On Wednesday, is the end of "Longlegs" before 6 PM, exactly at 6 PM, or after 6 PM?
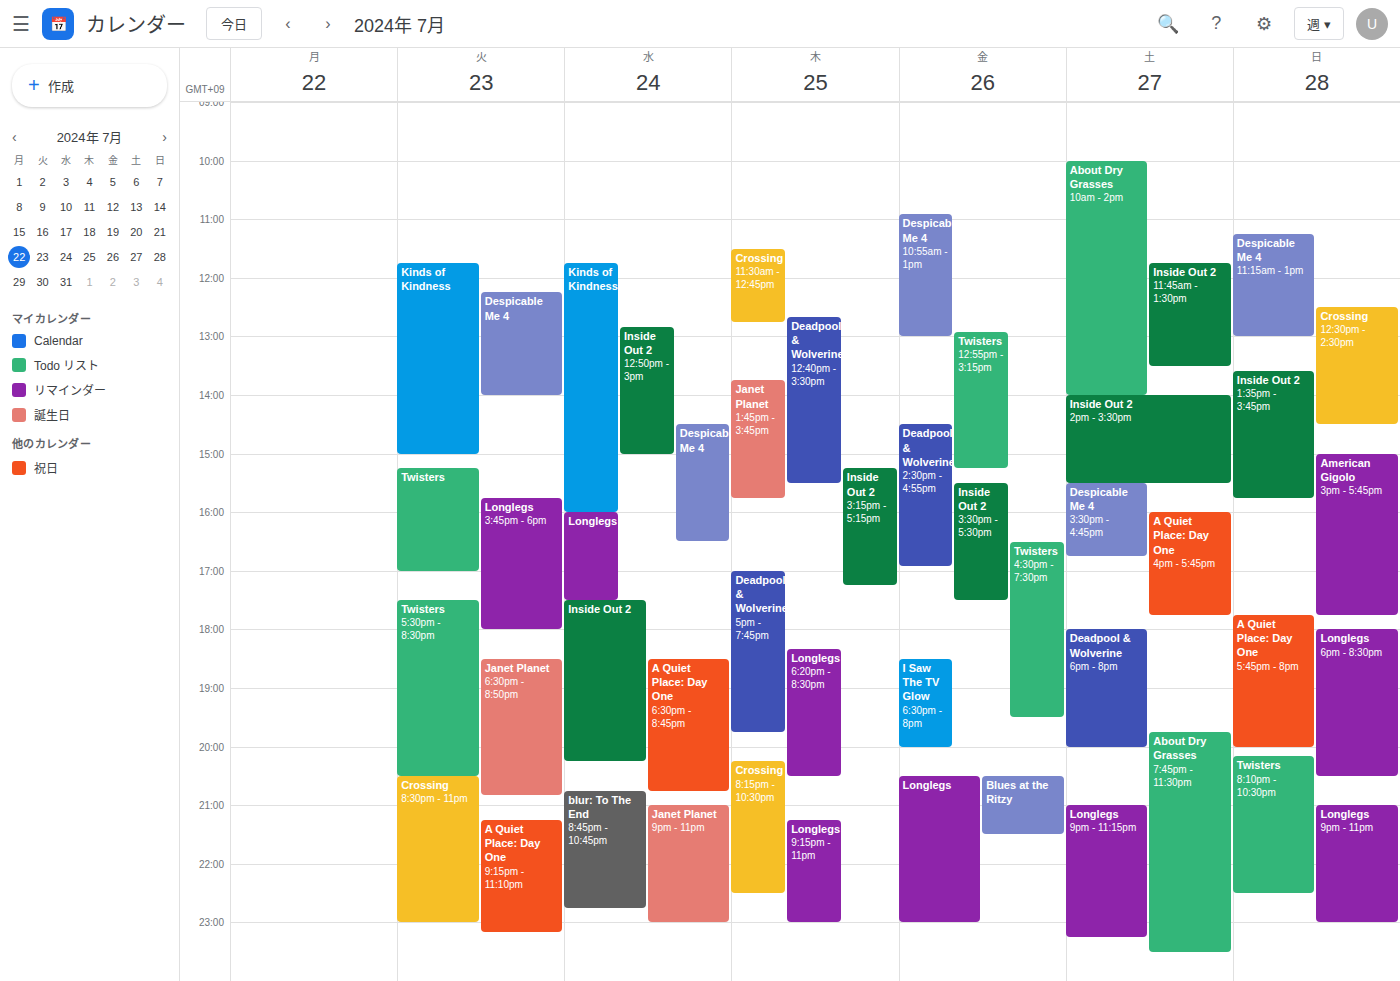
5:30 PM -- before 6 PM, 30 minutes above the 6 PM line.